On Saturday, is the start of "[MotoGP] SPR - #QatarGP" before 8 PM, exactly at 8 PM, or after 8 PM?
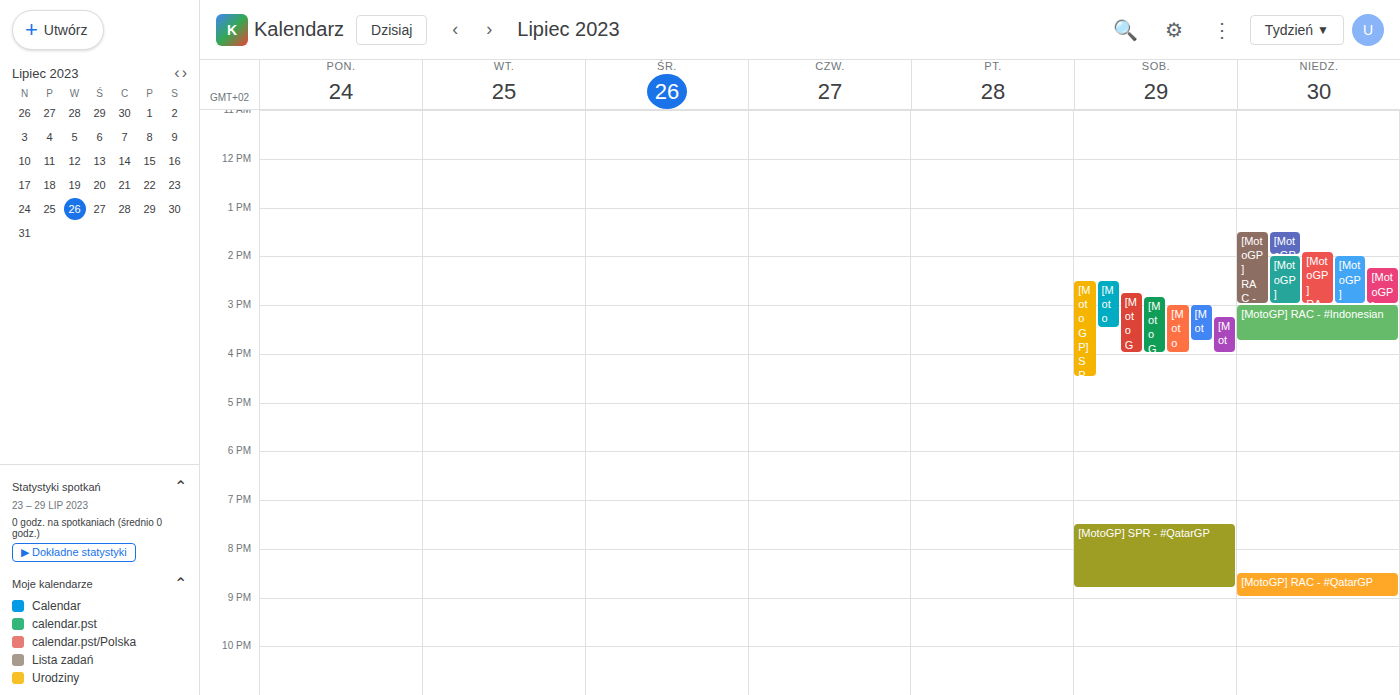
7:30 PM -- before 8 PM, 30 minutes above the 8 PM line.